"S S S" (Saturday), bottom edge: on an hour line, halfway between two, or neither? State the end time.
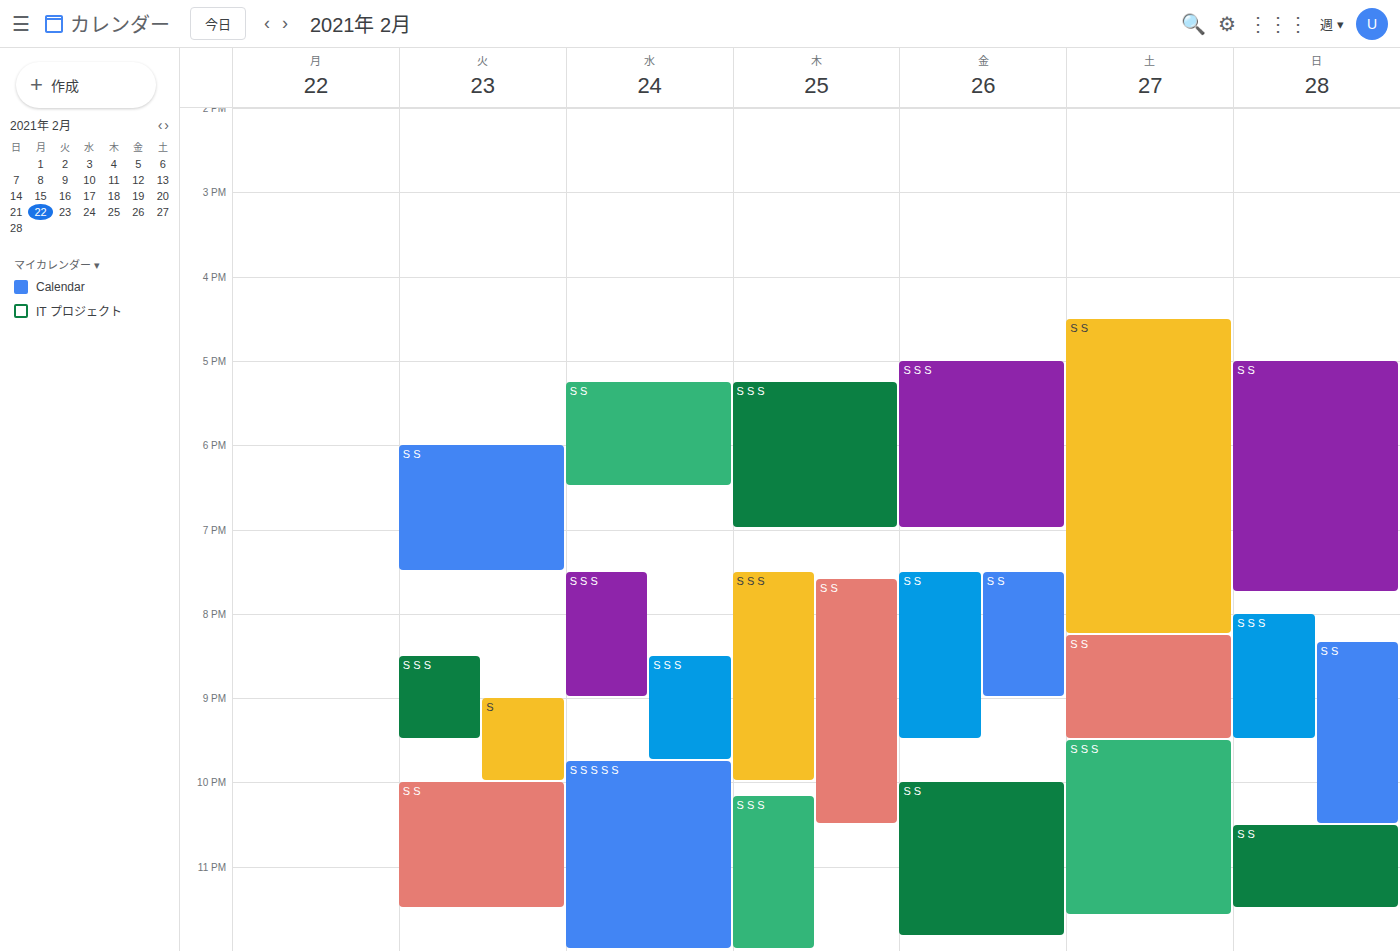
11:35 PM -- neither: 35 minutes below the 11 PM line and 25 minutes above the 12 AM line.